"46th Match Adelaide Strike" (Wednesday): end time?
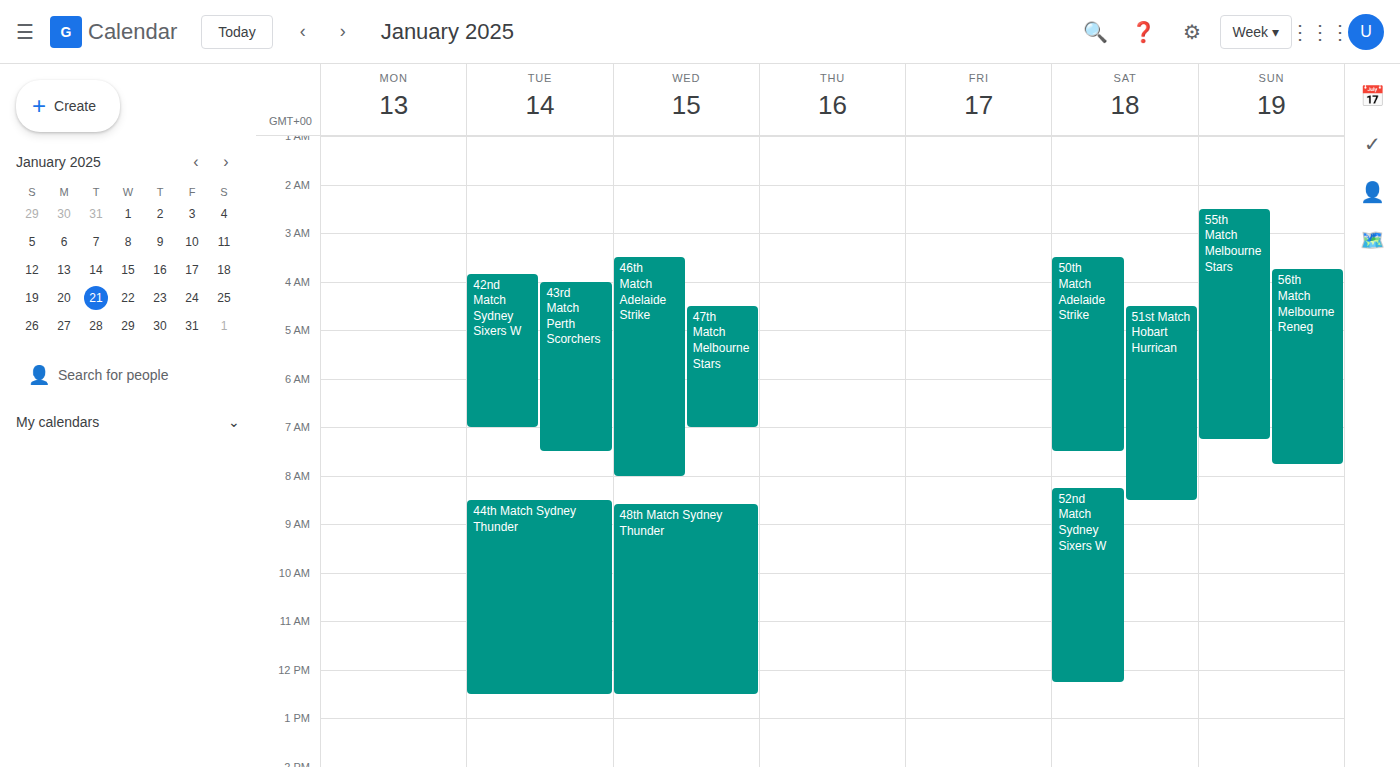
8:00 AM